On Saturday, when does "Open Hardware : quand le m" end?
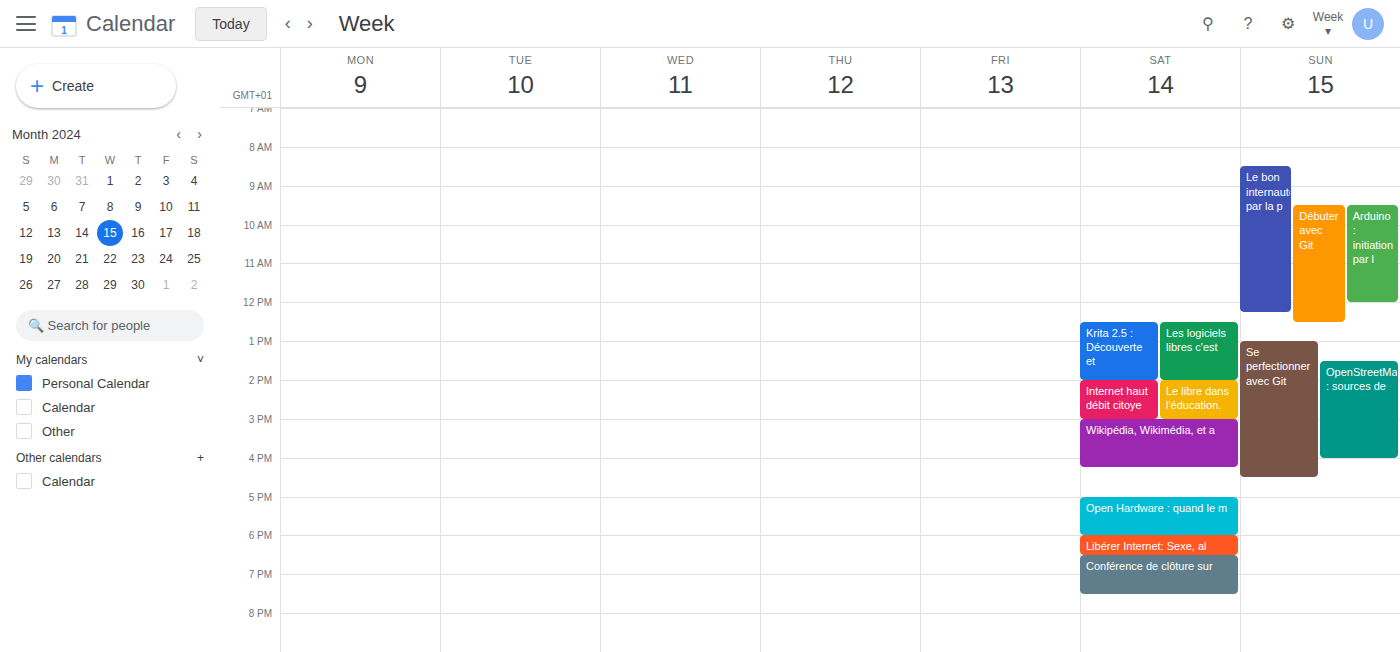
6:00 PM